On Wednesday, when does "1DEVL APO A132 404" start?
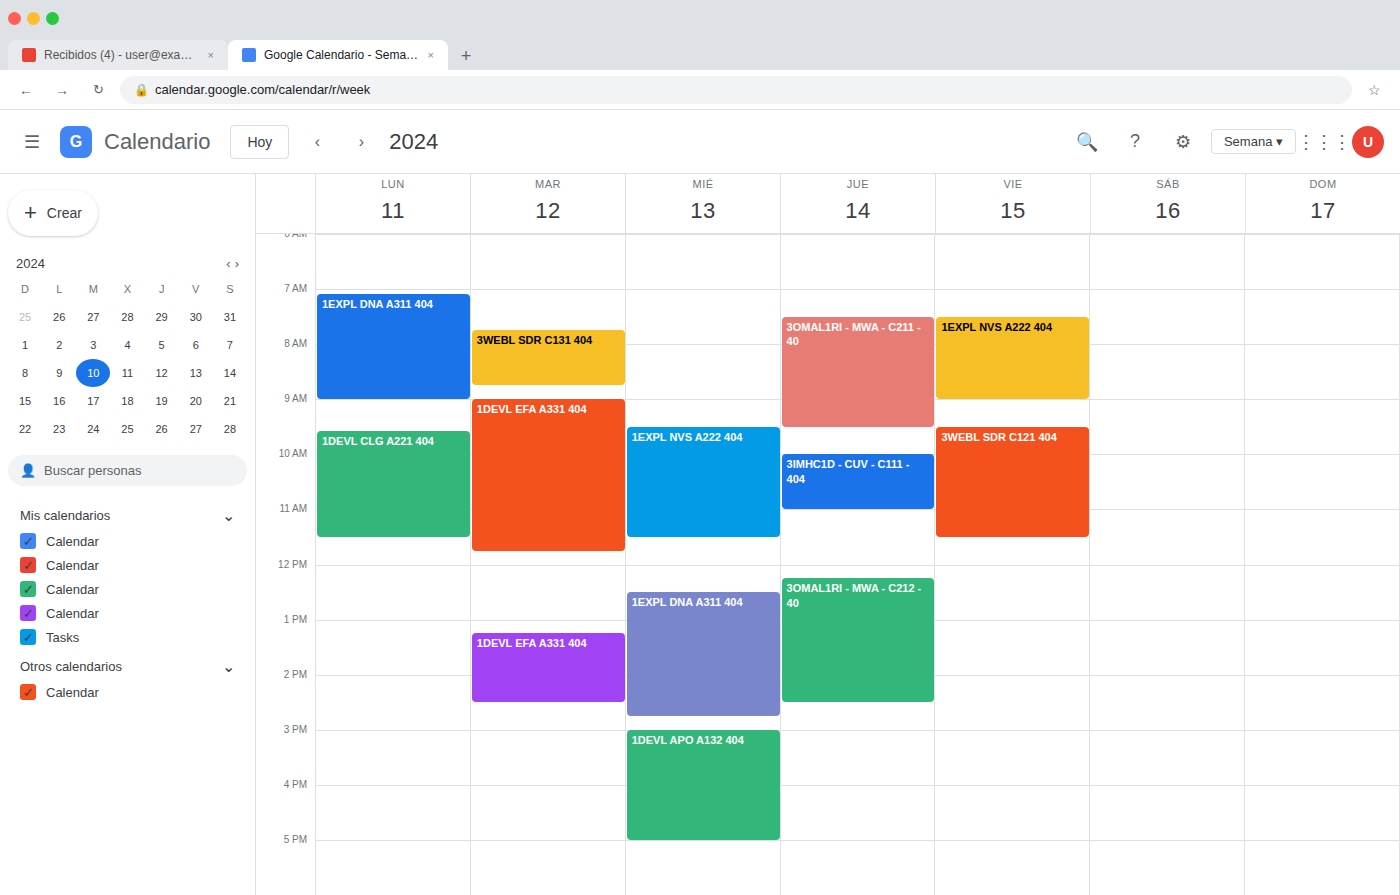
3:00 PM